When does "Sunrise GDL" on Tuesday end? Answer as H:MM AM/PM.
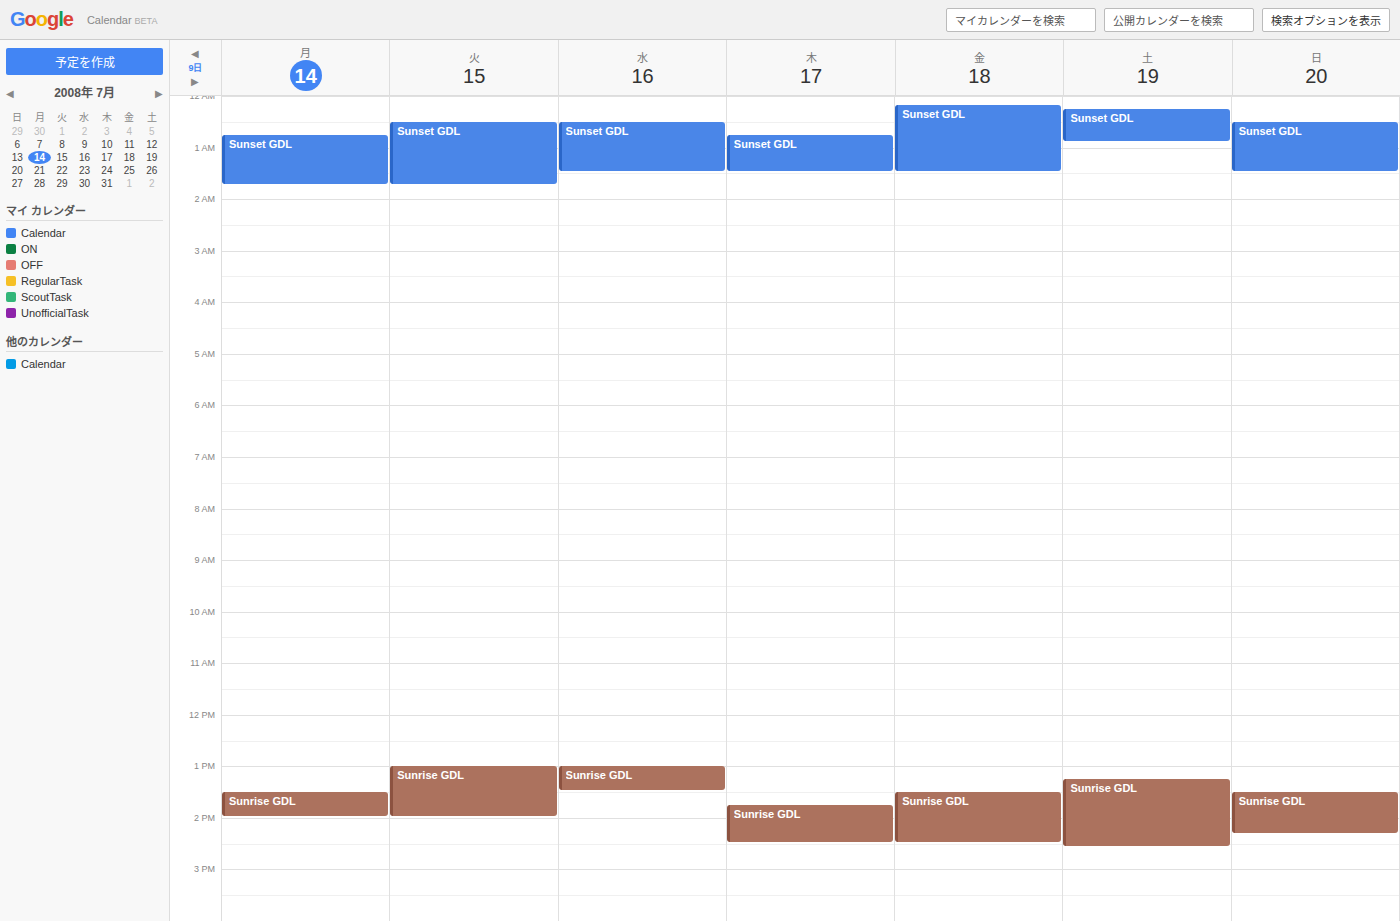
2:00 PM